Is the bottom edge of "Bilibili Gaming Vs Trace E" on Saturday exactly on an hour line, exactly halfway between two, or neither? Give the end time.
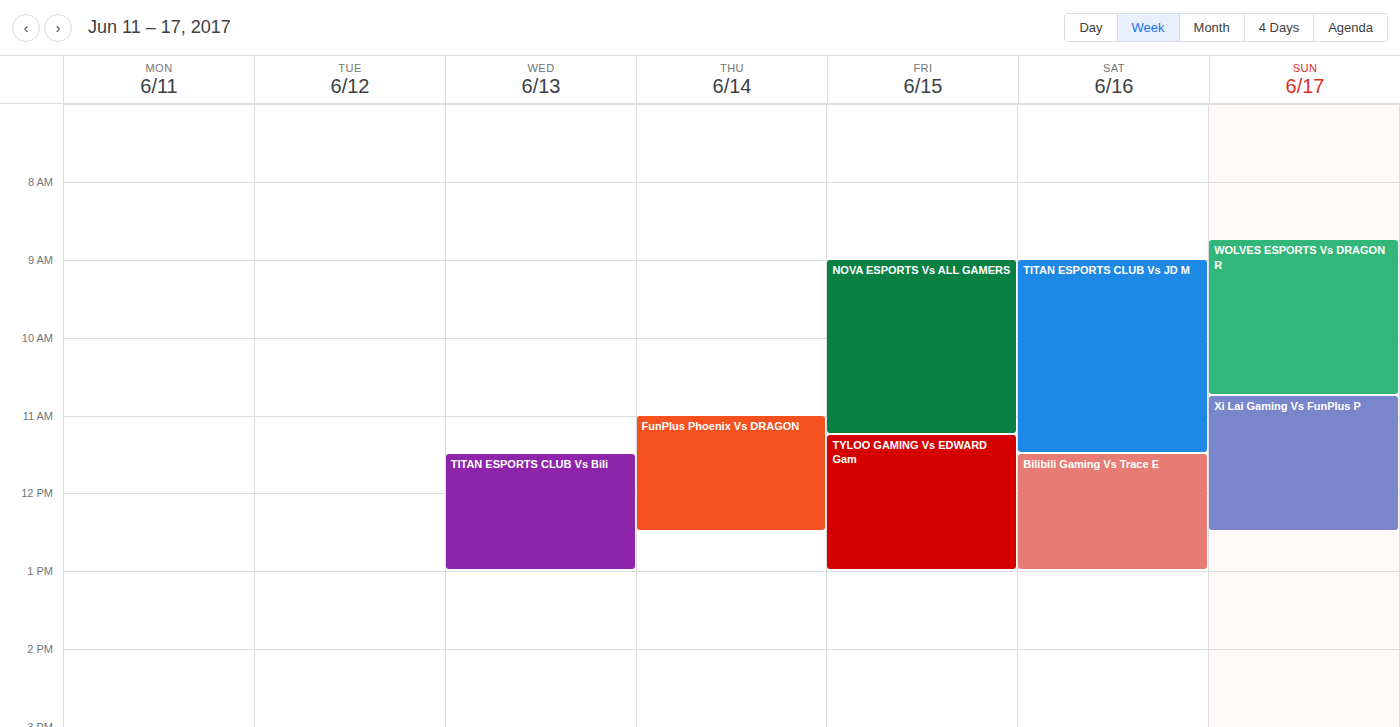
1:00 PM -- exactly on the 1 PM line.